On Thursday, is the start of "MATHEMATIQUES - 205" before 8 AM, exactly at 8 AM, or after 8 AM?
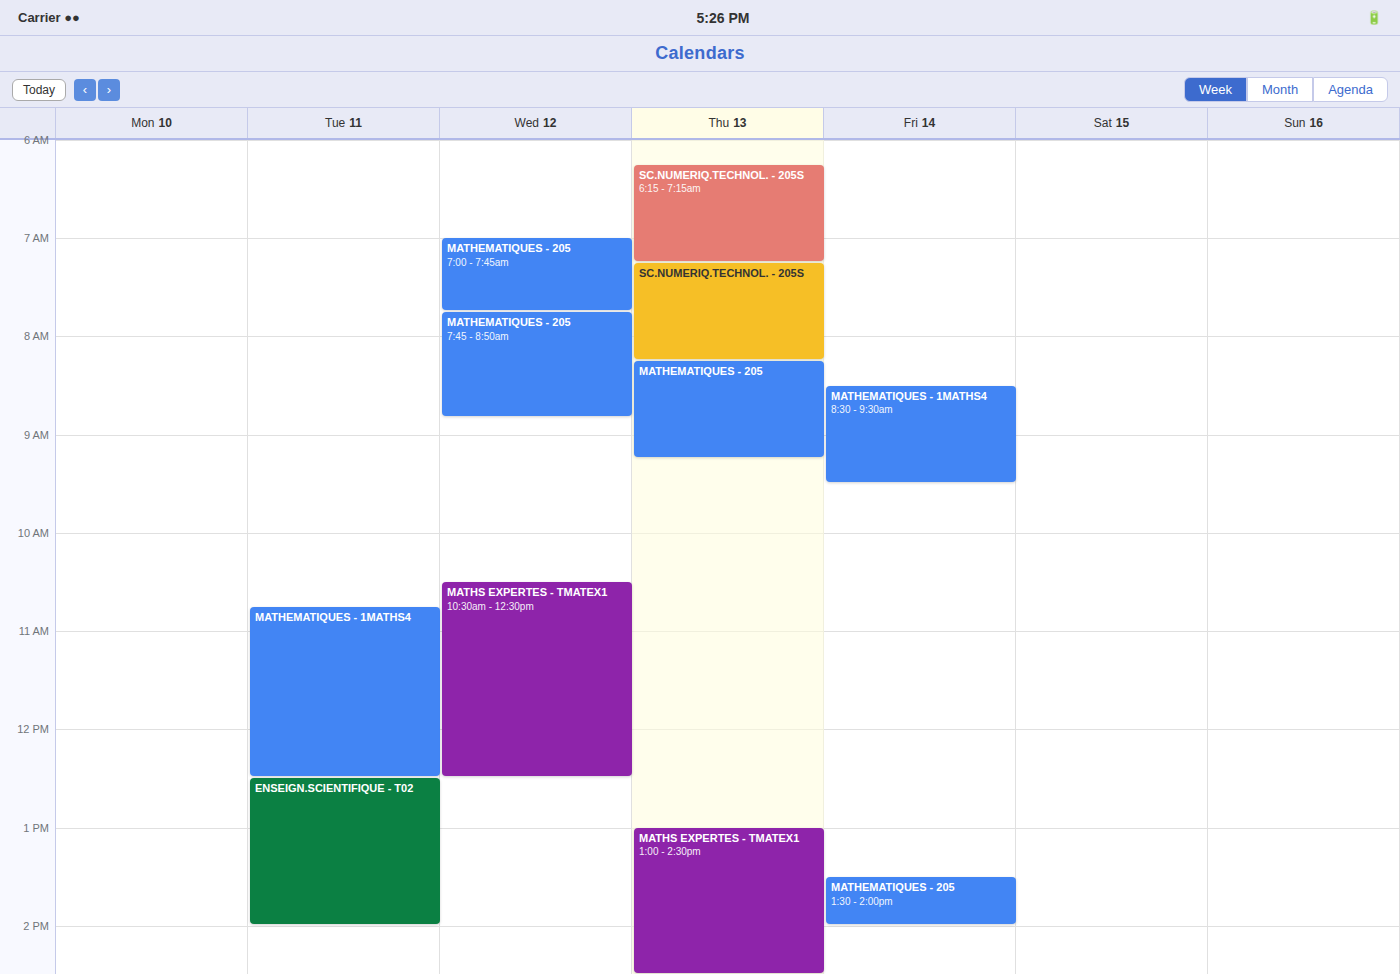
8:15 AM -- after 8 AM, 15 minutes below the 8 AM line.